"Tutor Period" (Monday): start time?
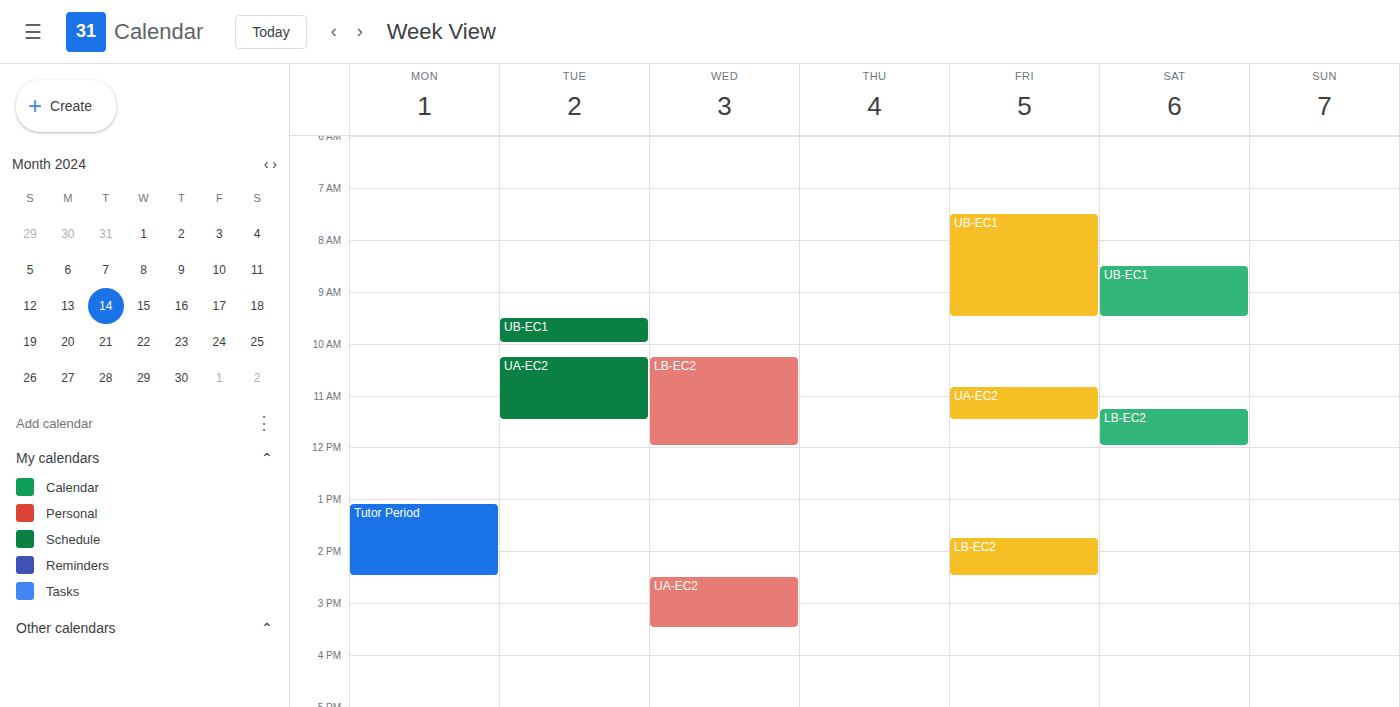
1:05 PM